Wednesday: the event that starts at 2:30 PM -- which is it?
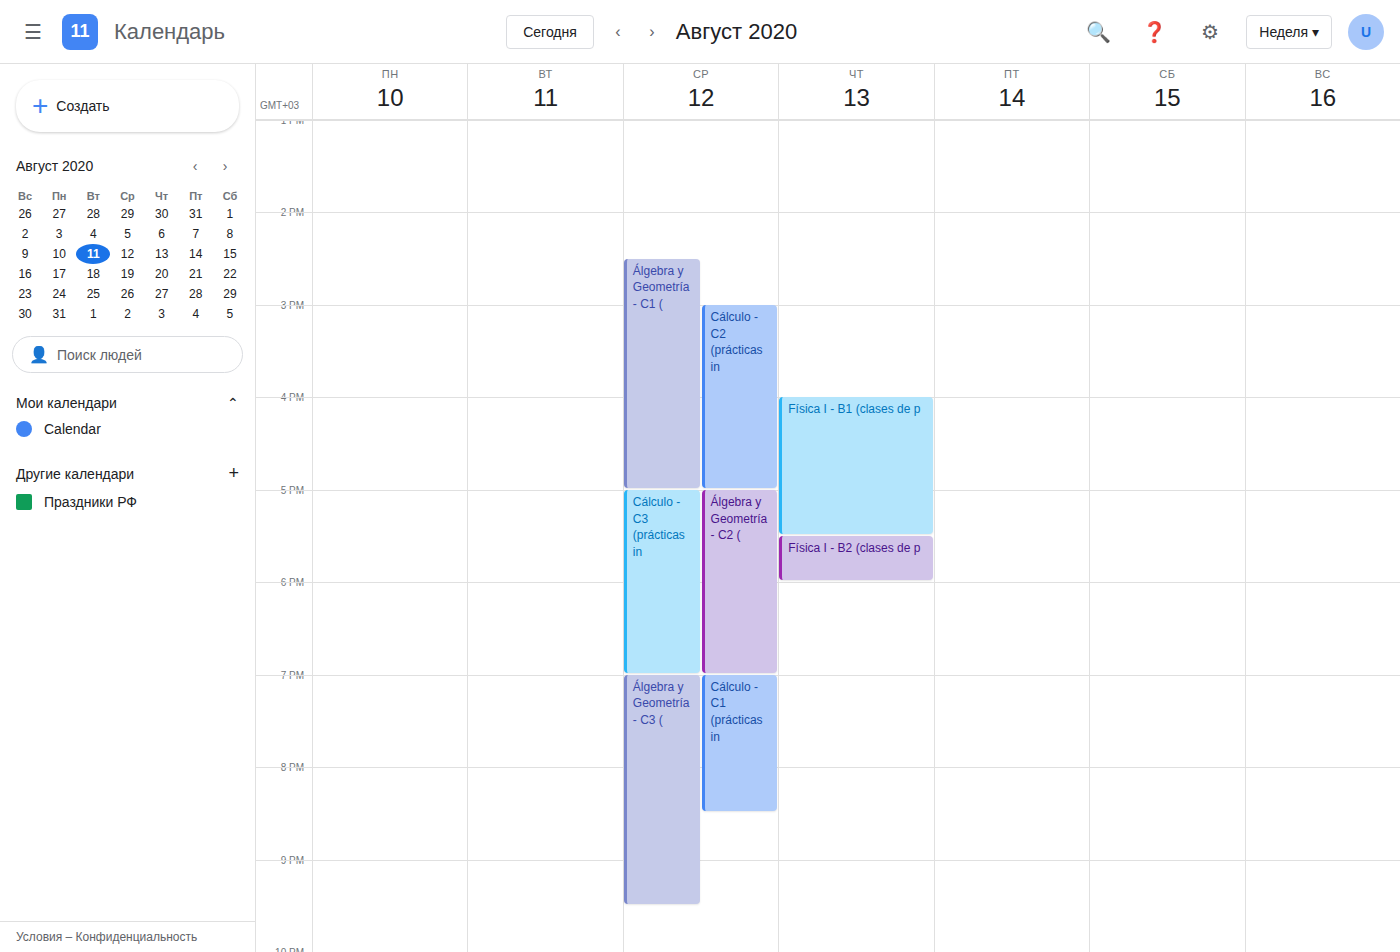
"Álgebra y Geometría - C1 ("